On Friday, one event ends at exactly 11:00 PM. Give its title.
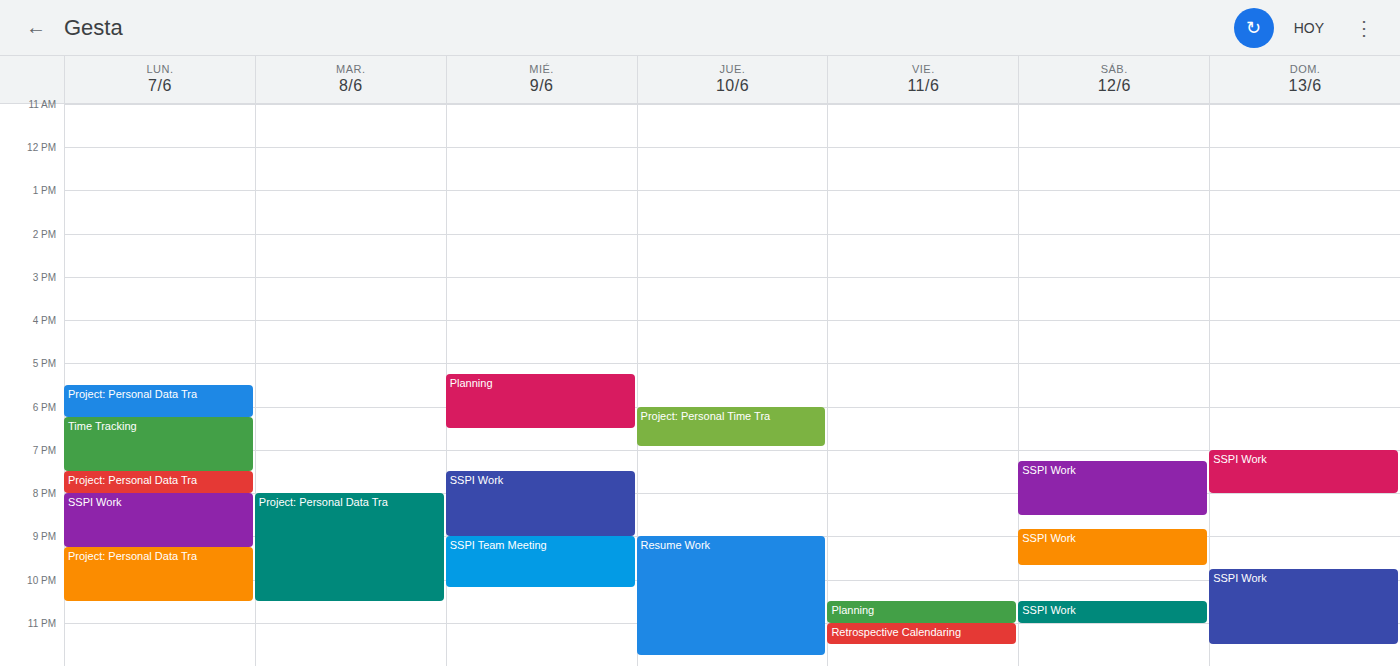
"Planning"